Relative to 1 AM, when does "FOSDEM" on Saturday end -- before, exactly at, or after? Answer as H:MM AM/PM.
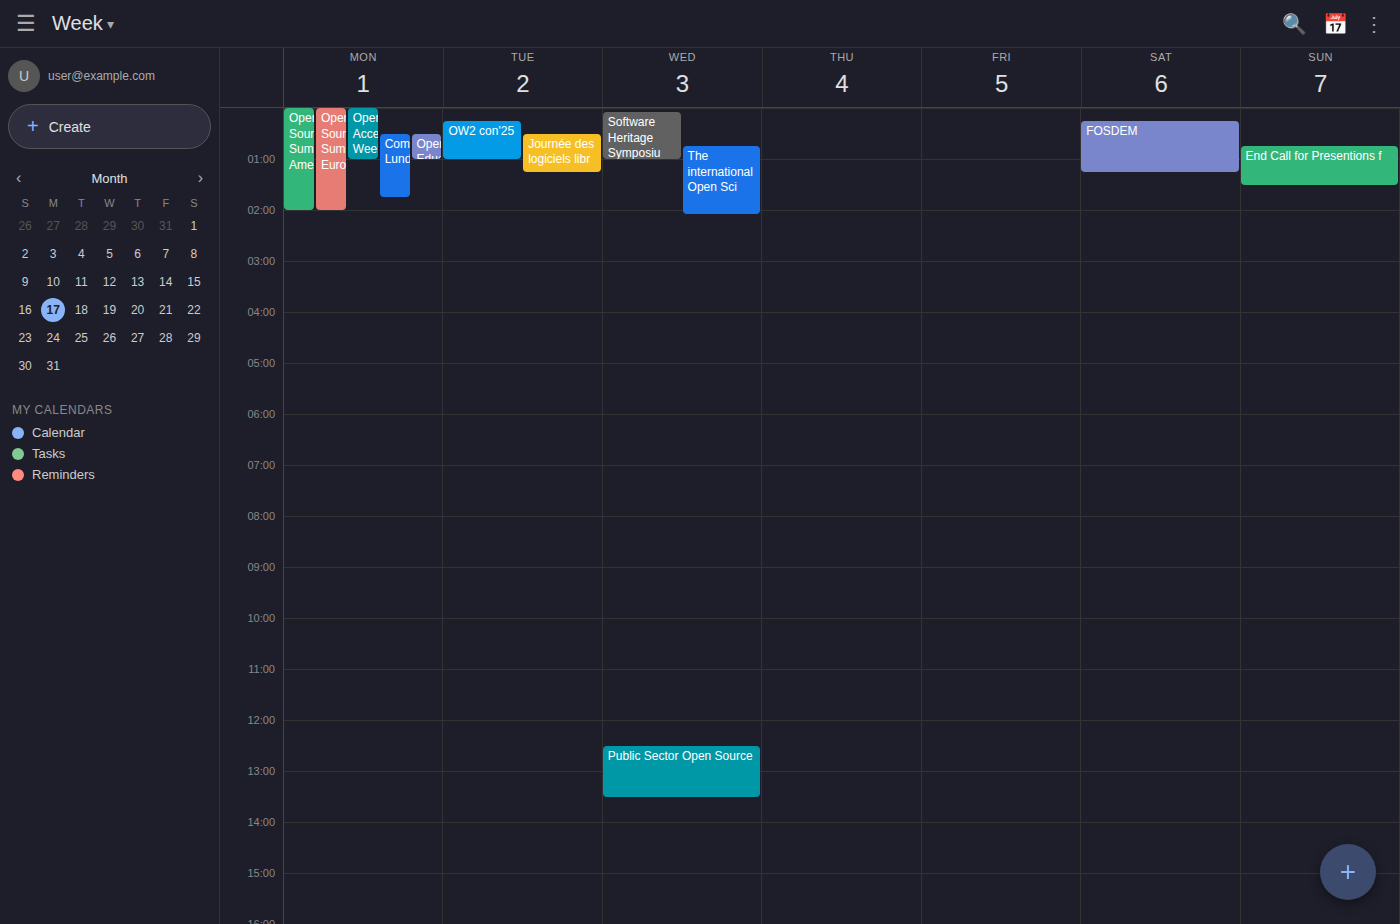
1:15 AM -- after 1 AM, 15 minutes below the 1 AM line.